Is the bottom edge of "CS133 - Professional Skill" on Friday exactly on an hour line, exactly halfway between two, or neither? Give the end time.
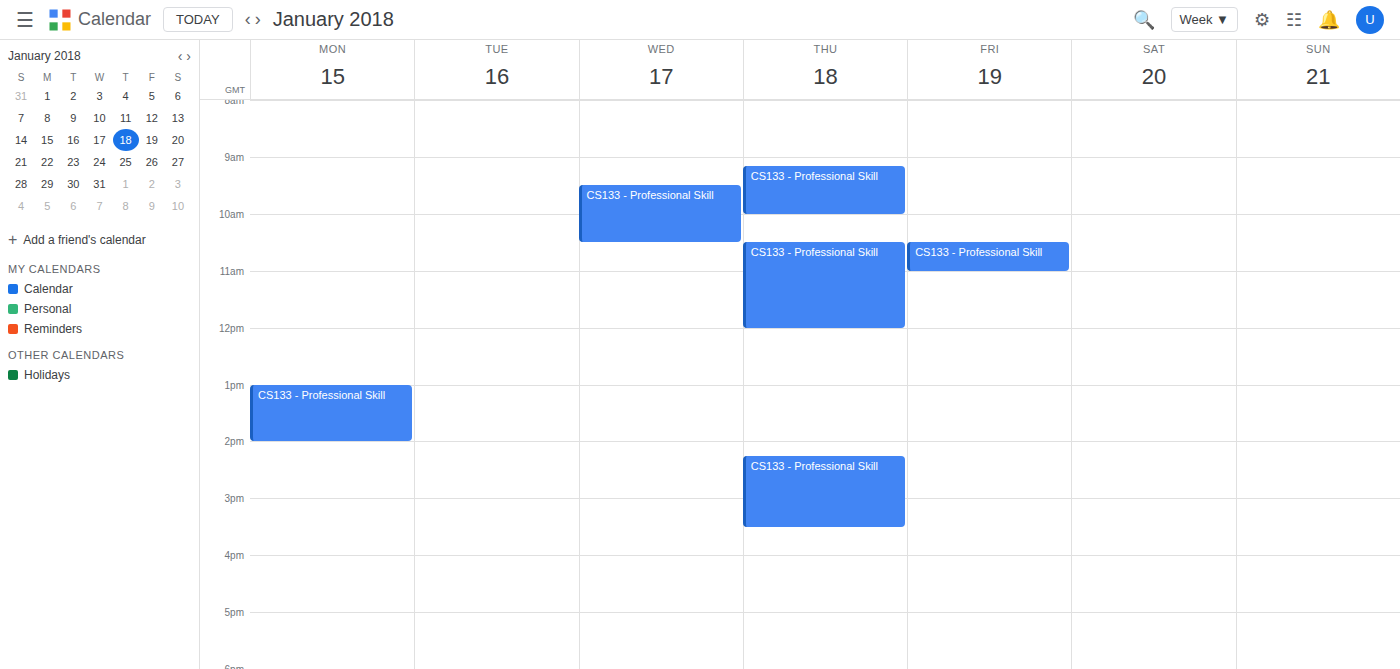
11:00 AM -- exactly on the 11 AM line.